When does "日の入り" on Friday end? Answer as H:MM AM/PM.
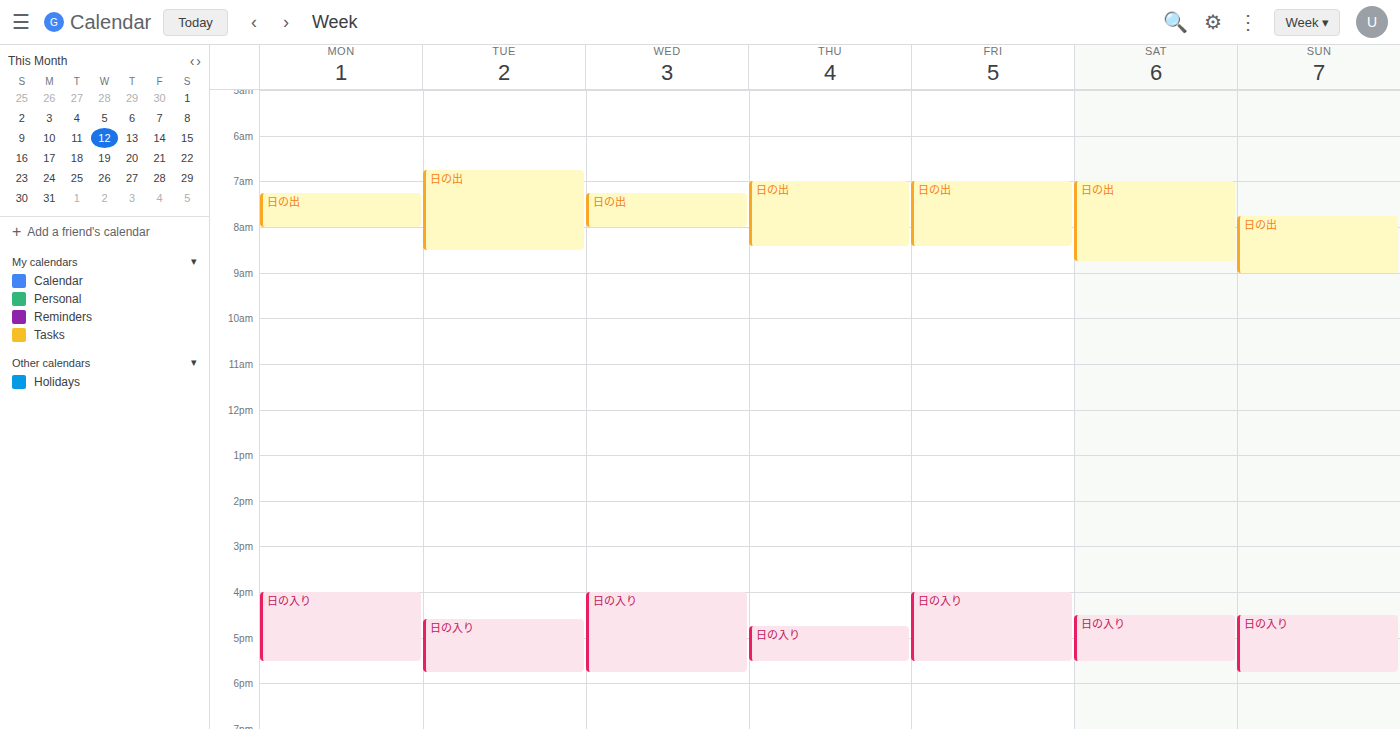
5:30 PM